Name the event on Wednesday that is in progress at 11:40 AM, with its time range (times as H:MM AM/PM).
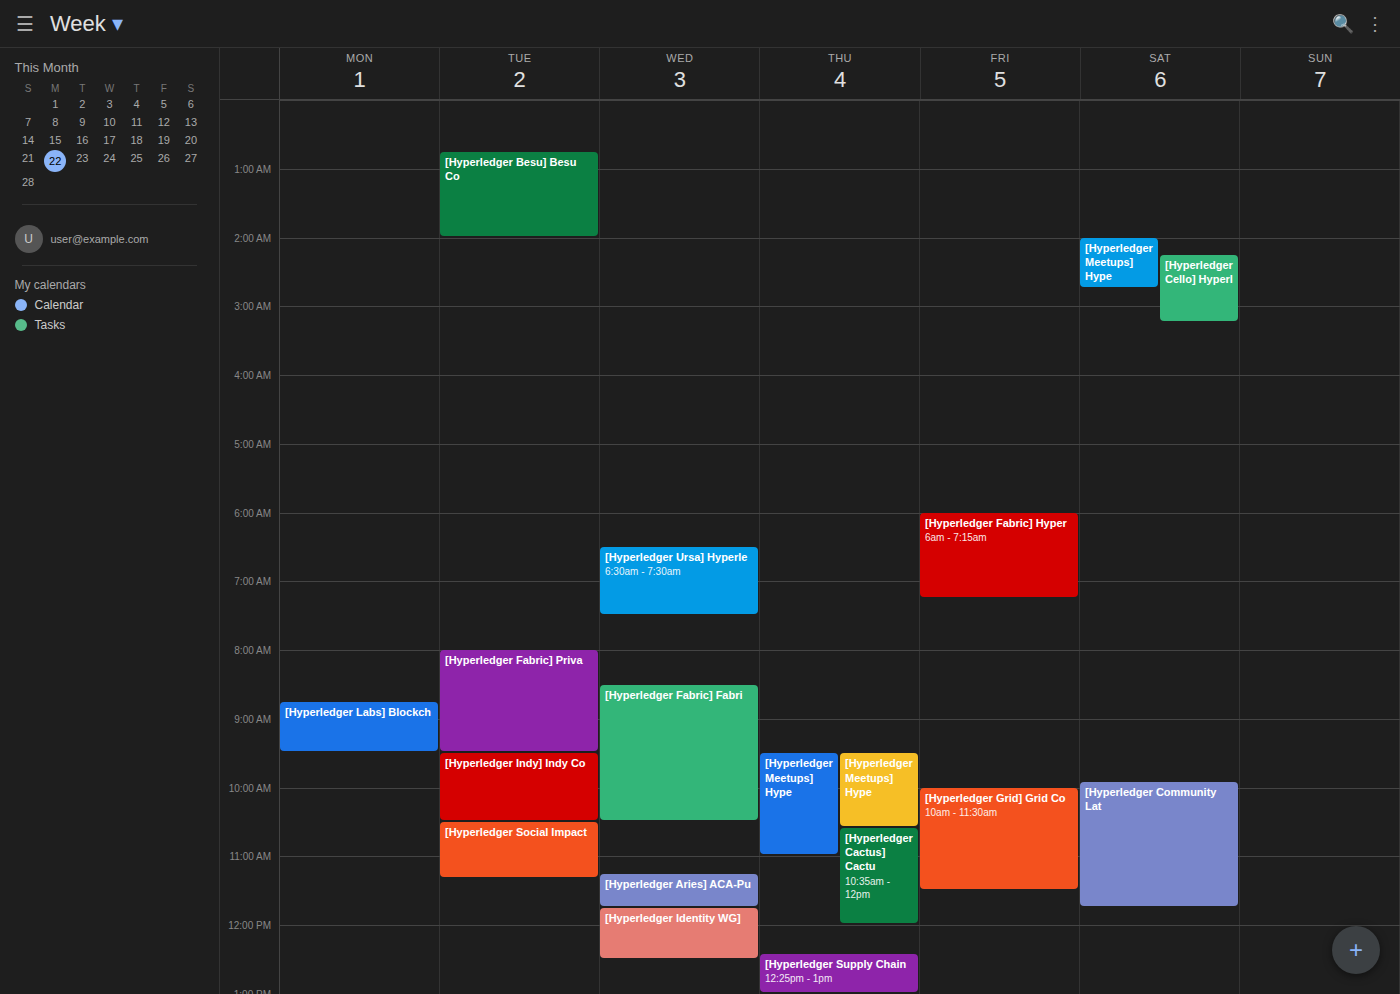
"[Hyperledger Aries] ACA-Pu", 11:15 AM to 11:45 AM